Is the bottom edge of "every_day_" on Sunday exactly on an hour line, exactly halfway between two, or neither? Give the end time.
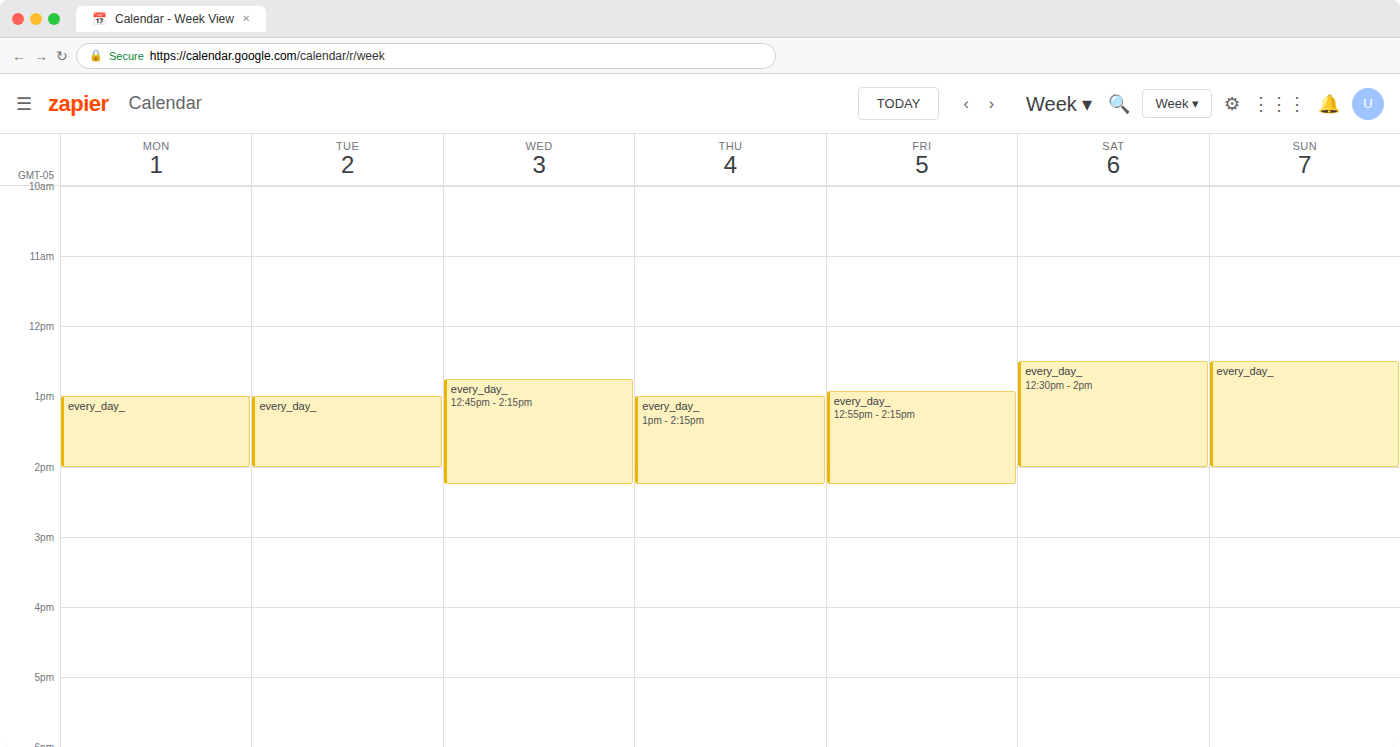
14:00 -- exactly on the 14:00 line.